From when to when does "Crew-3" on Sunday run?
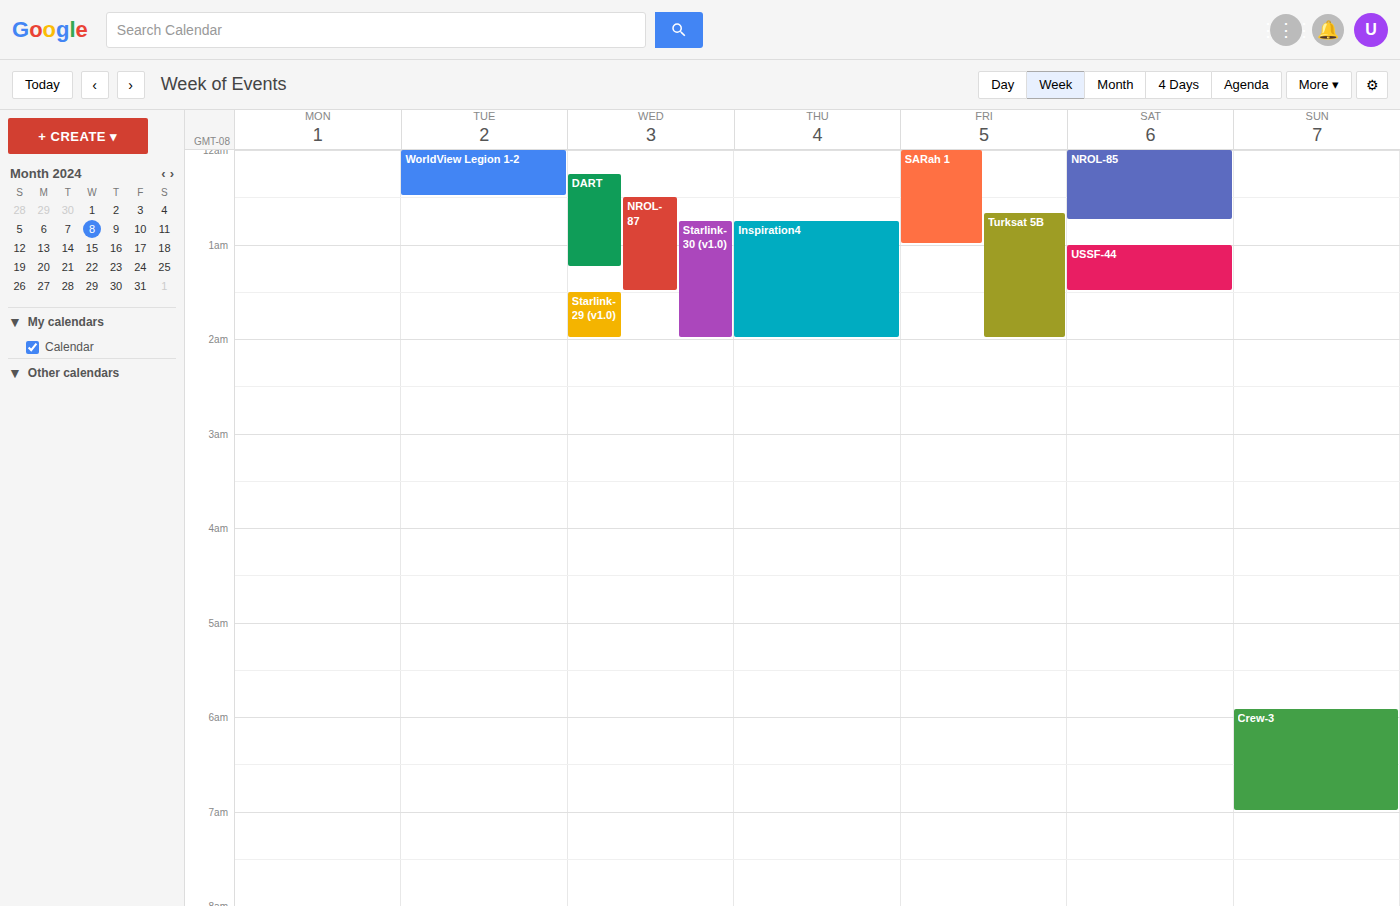
5:55 AM to 7:00 AM